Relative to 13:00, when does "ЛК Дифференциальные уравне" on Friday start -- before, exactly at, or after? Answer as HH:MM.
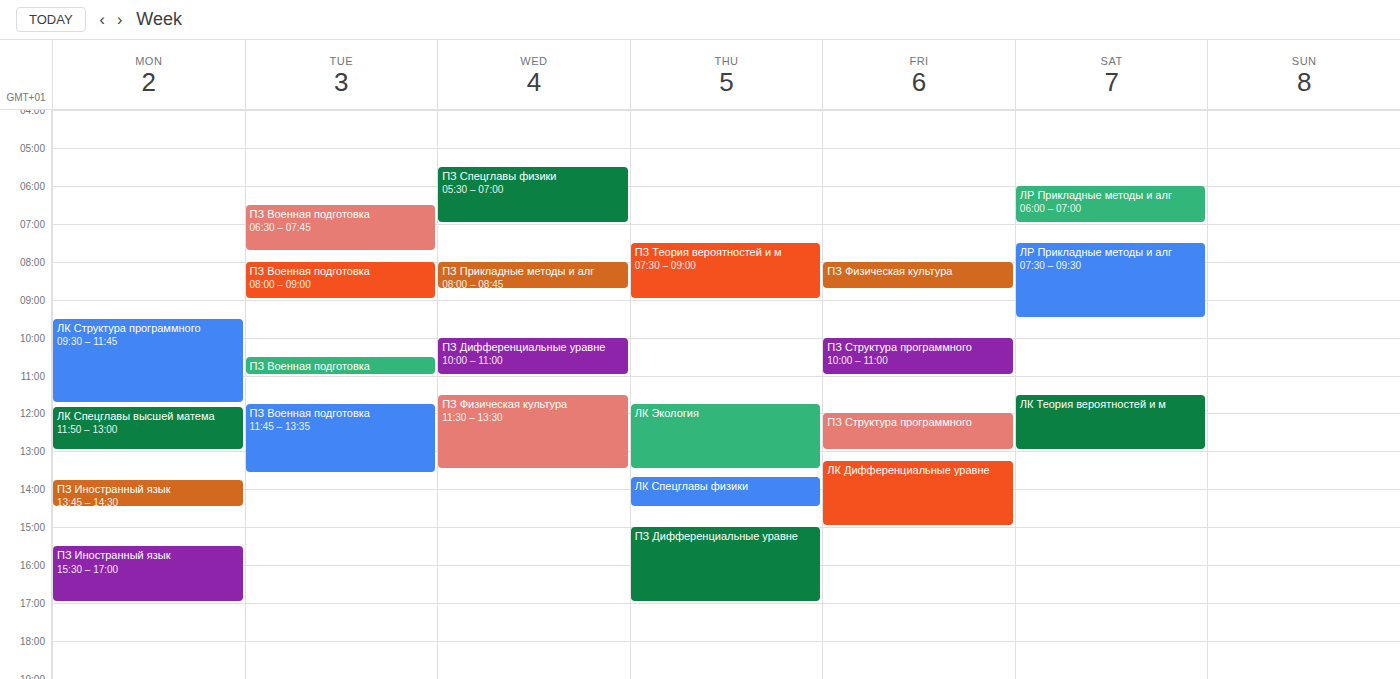
13:15 -- after 13:00, 15 minutes below the 13:00 line.